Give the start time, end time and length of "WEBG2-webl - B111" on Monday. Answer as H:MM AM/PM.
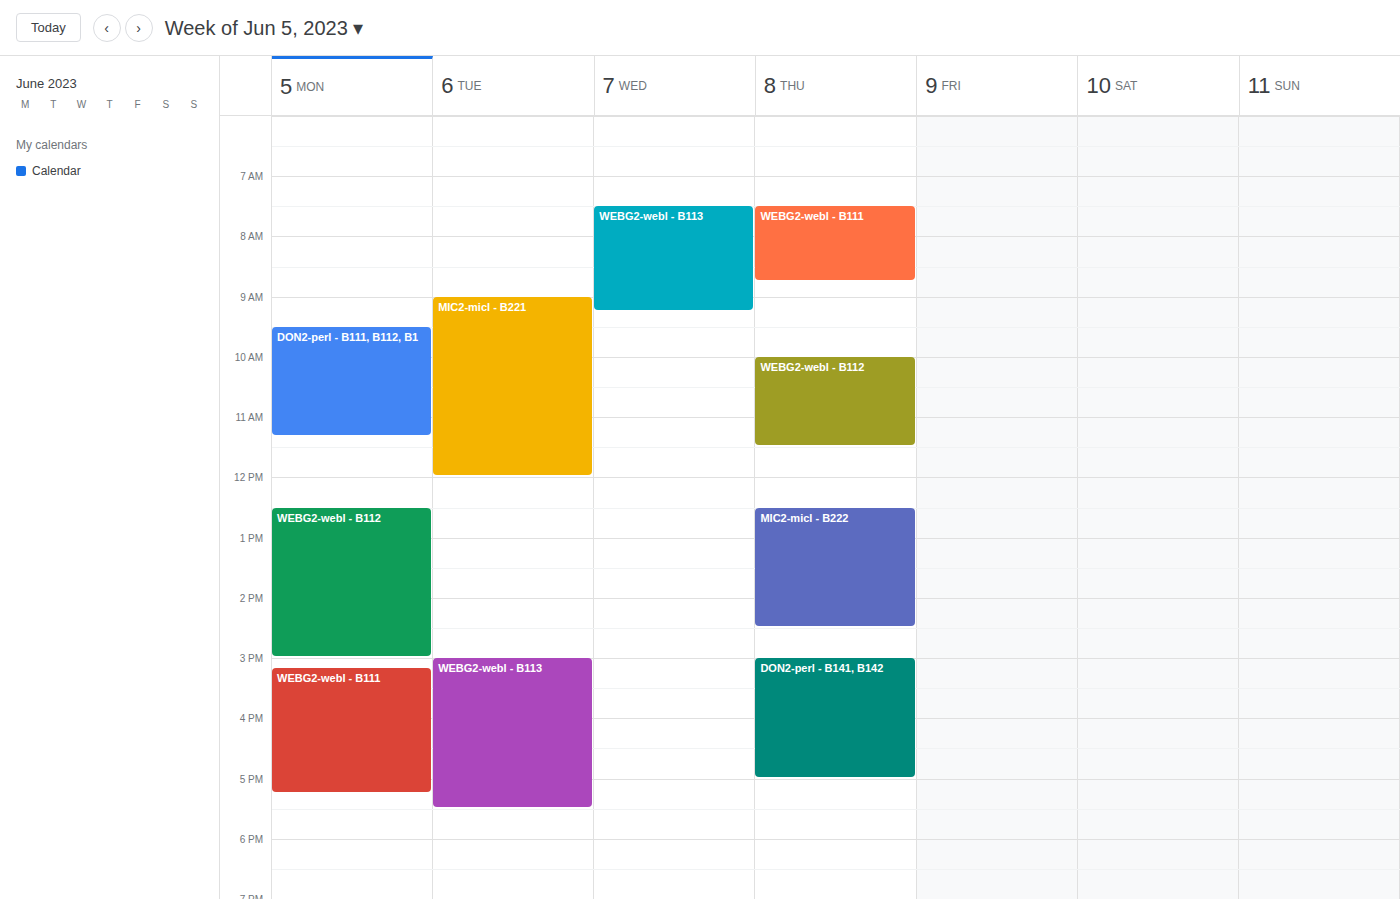
3:10 PM to 5:15 PM, 2 hours 5 minutes